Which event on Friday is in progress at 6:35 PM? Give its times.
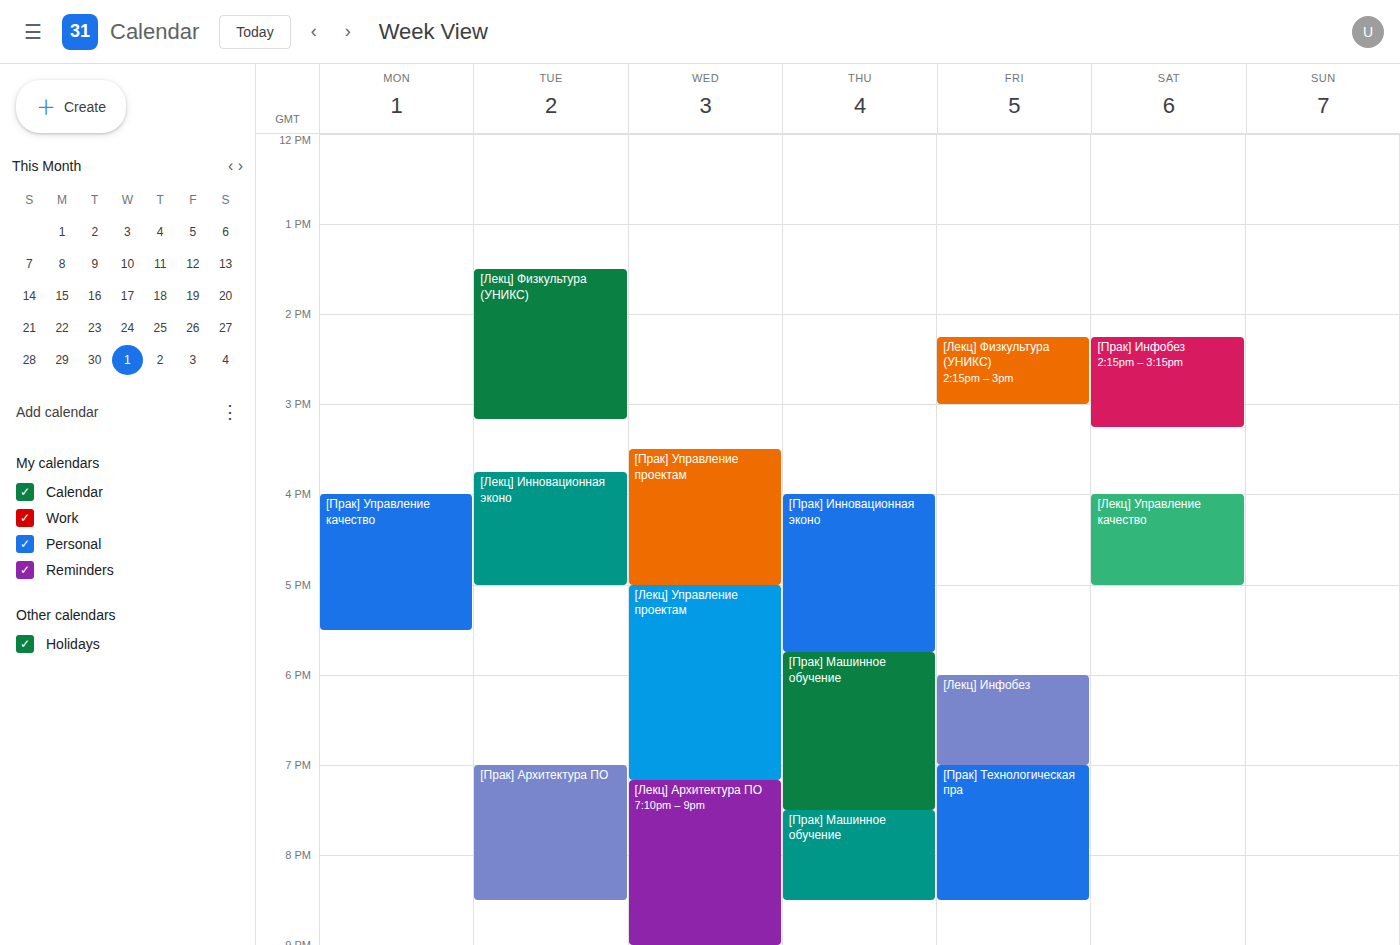
"[Лекц] Инфобез", 6:00 PM to 7:00 PM